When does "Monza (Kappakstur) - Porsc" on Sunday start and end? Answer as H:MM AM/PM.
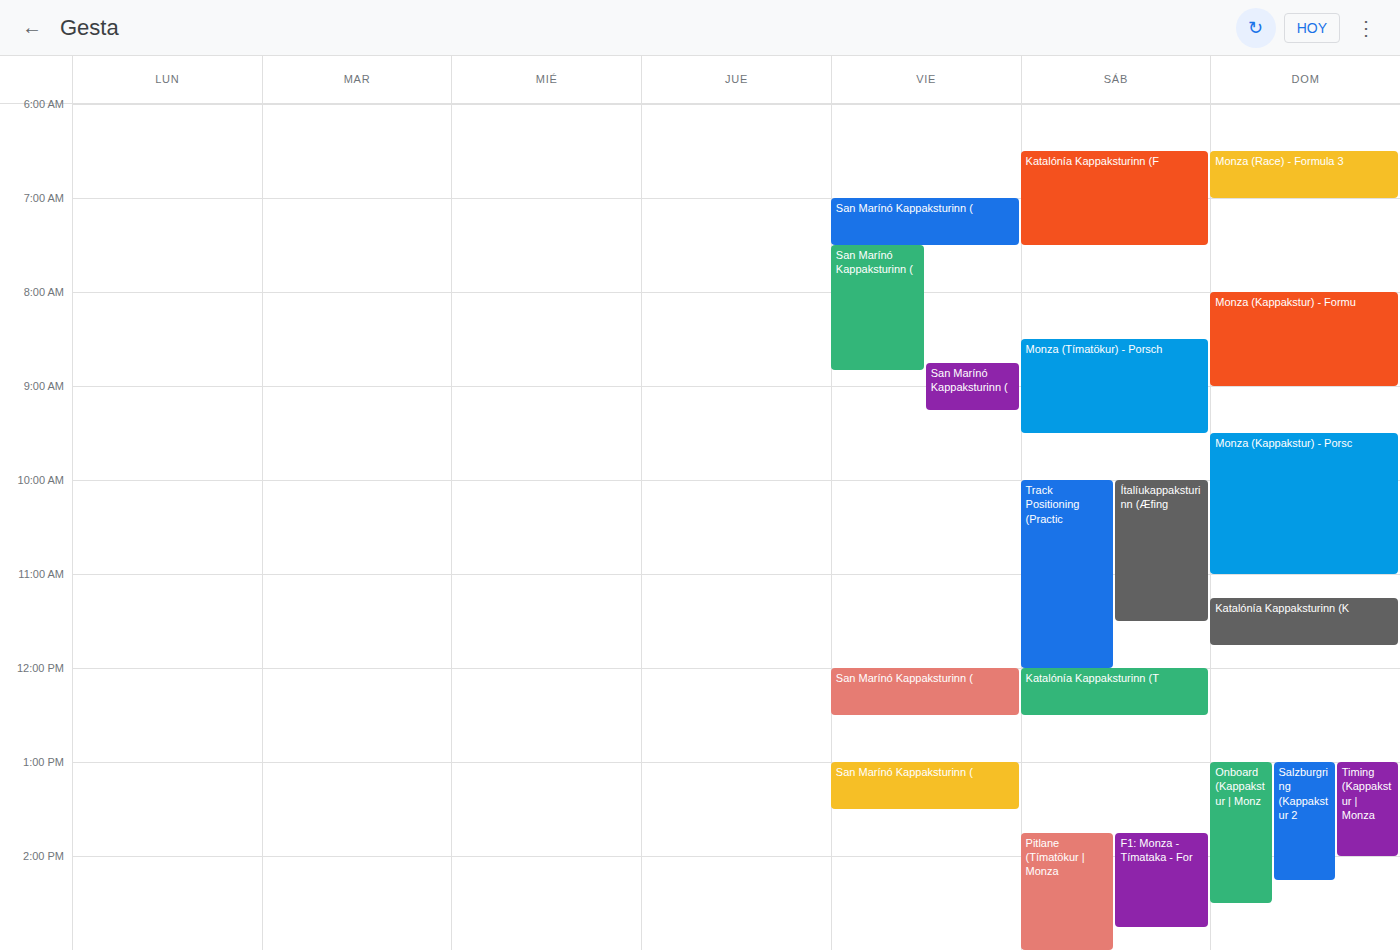
9:30 AM to 11:00 AM